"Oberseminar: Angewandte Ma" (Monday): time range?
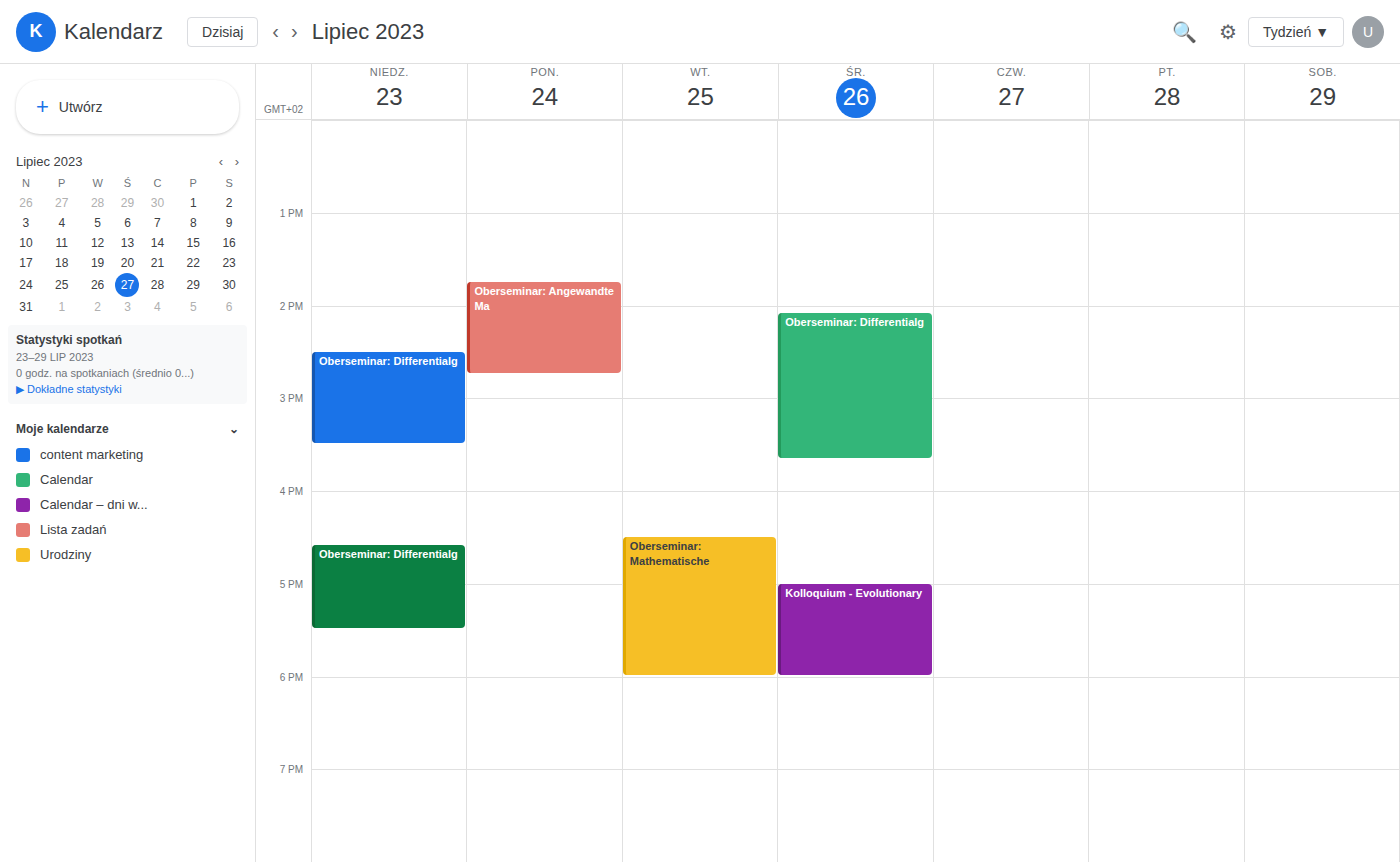
1:45 PM to 2:45 PM